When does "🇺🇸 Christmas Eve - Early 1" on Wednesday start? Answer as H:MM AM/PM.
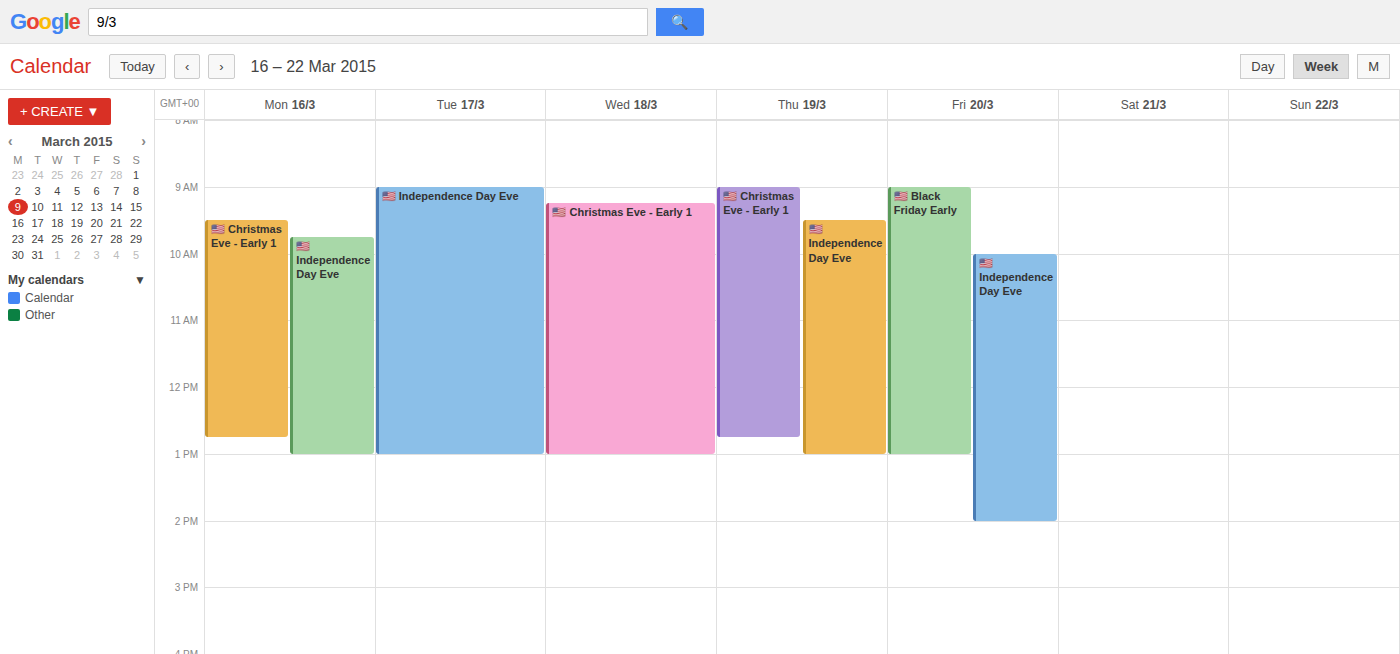
9:15 AM